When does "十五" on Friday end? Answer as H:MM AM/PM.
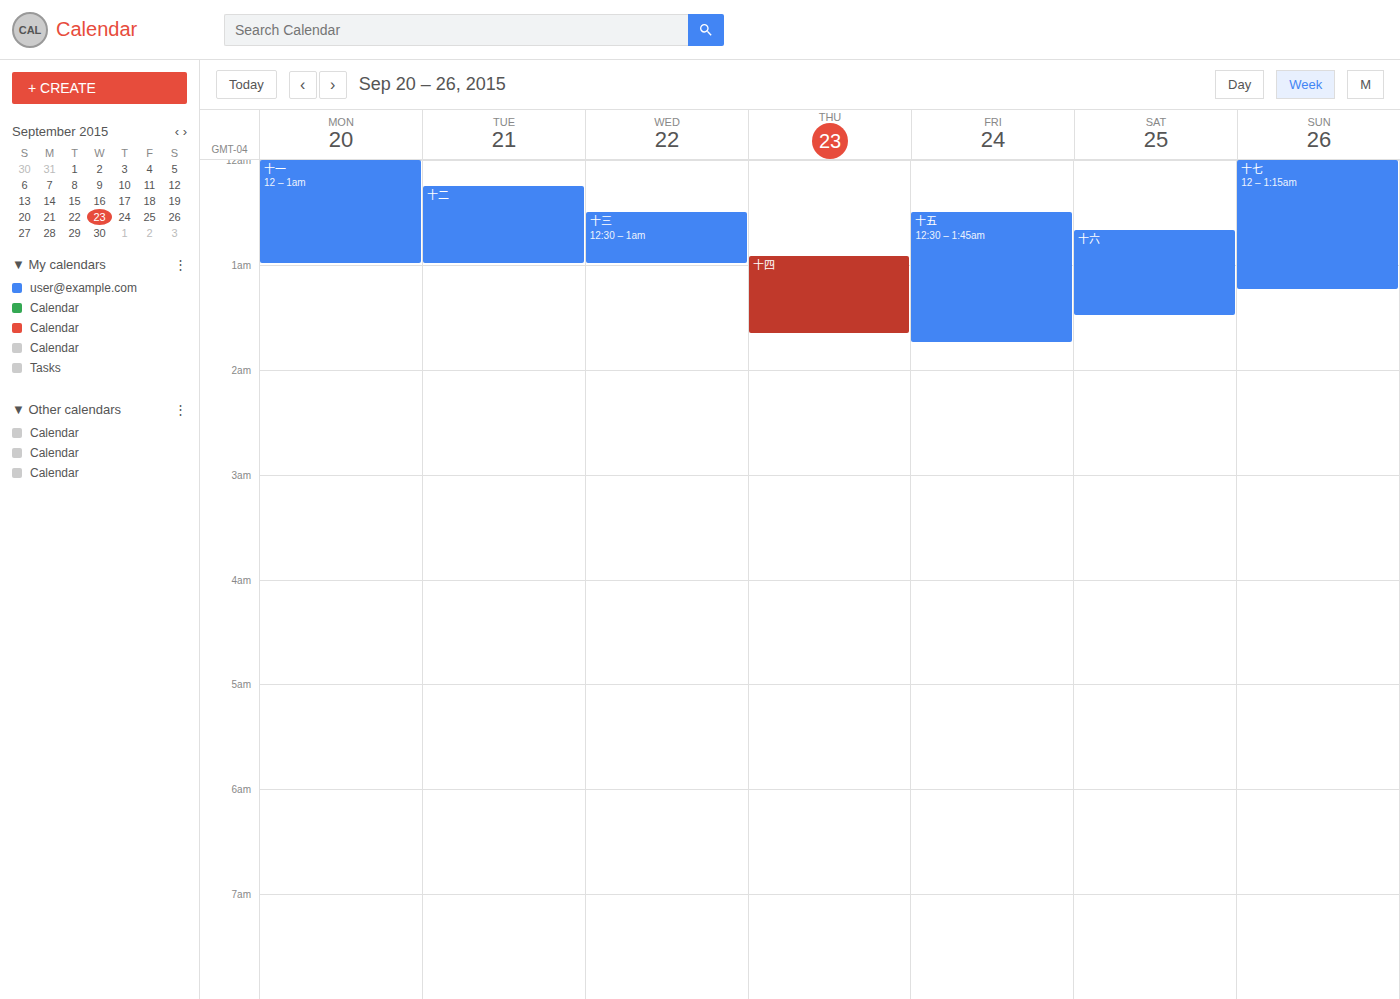
1:45 AM